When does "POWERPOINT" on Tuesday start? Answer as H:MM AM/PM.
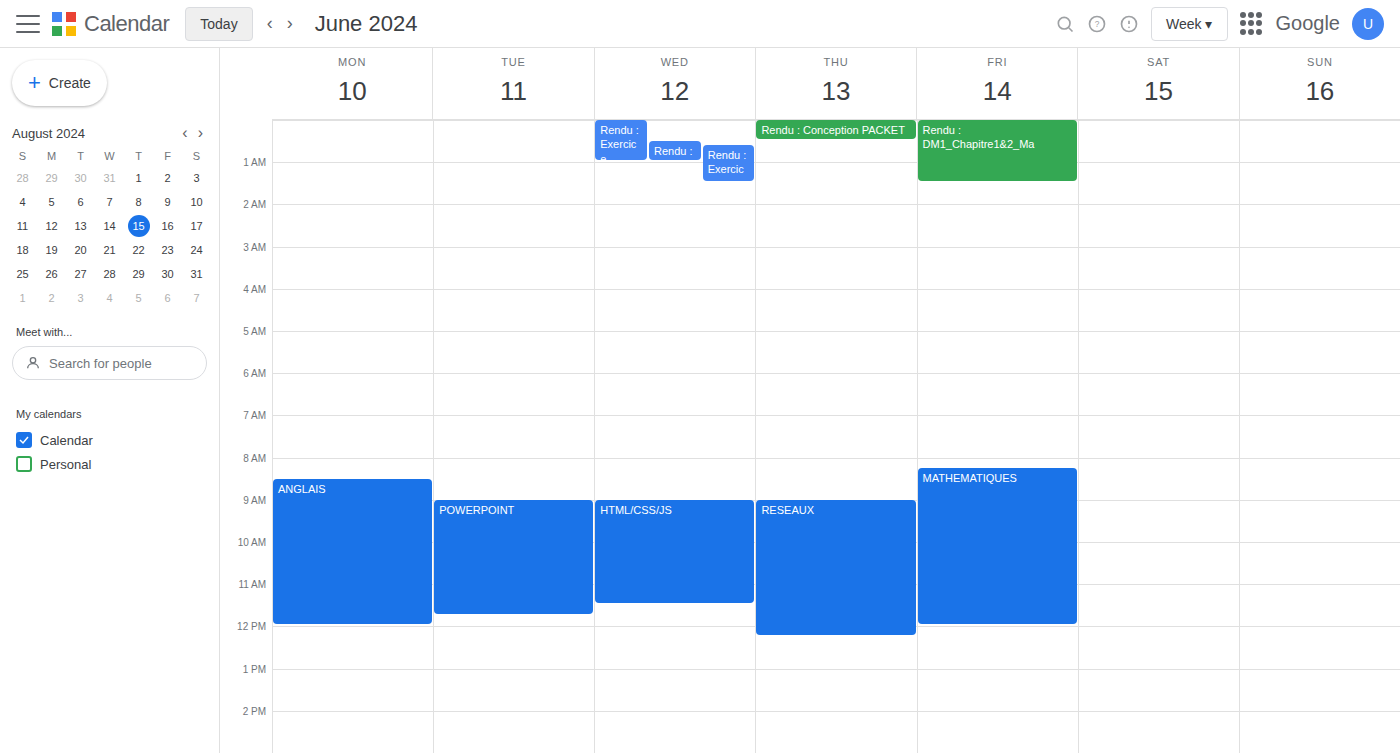
9:00 AM